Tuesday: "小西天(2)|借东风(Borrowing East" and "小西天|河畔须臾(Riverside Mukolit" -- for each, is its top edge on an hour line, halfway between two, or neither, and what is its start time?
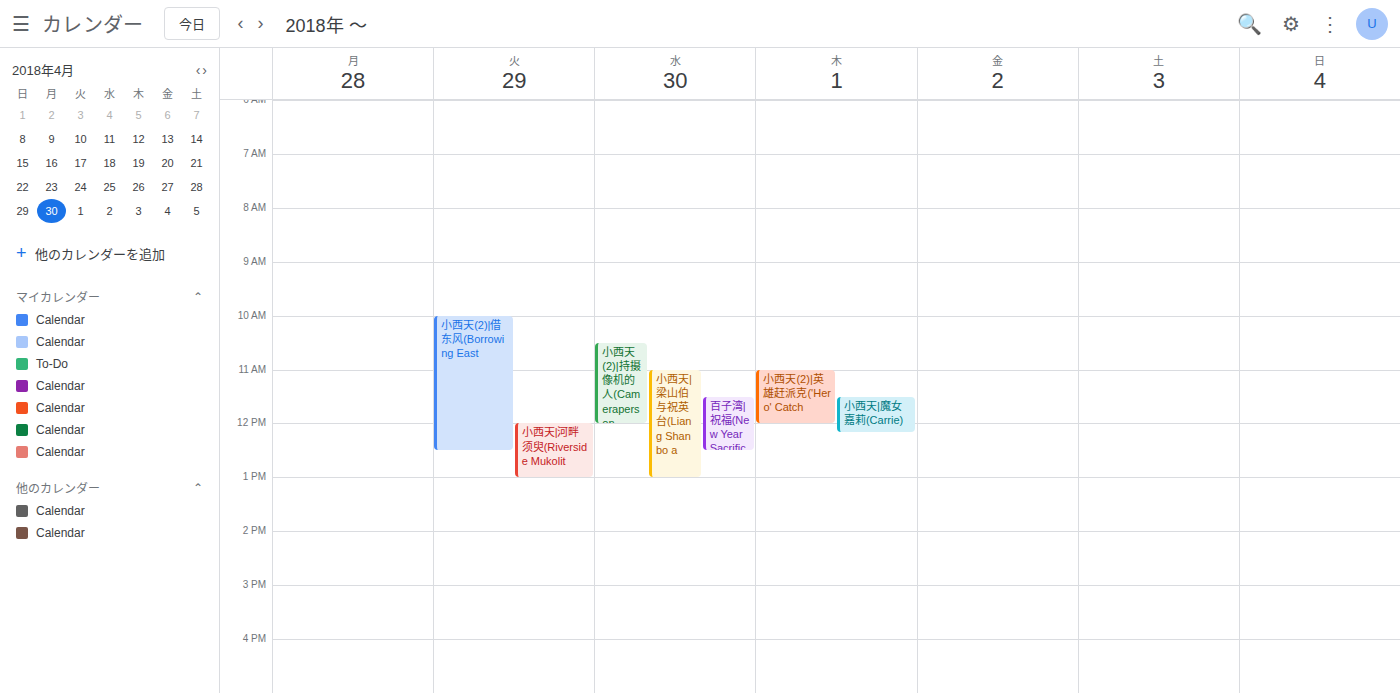
"小西天(2)|借东风(Borrowing East": 10:00 AM, exactly on the 10 AM line. "小西天|河畔须臾(Riverside Mukolit": 12:00 PM, exactly on the 12 PM line.